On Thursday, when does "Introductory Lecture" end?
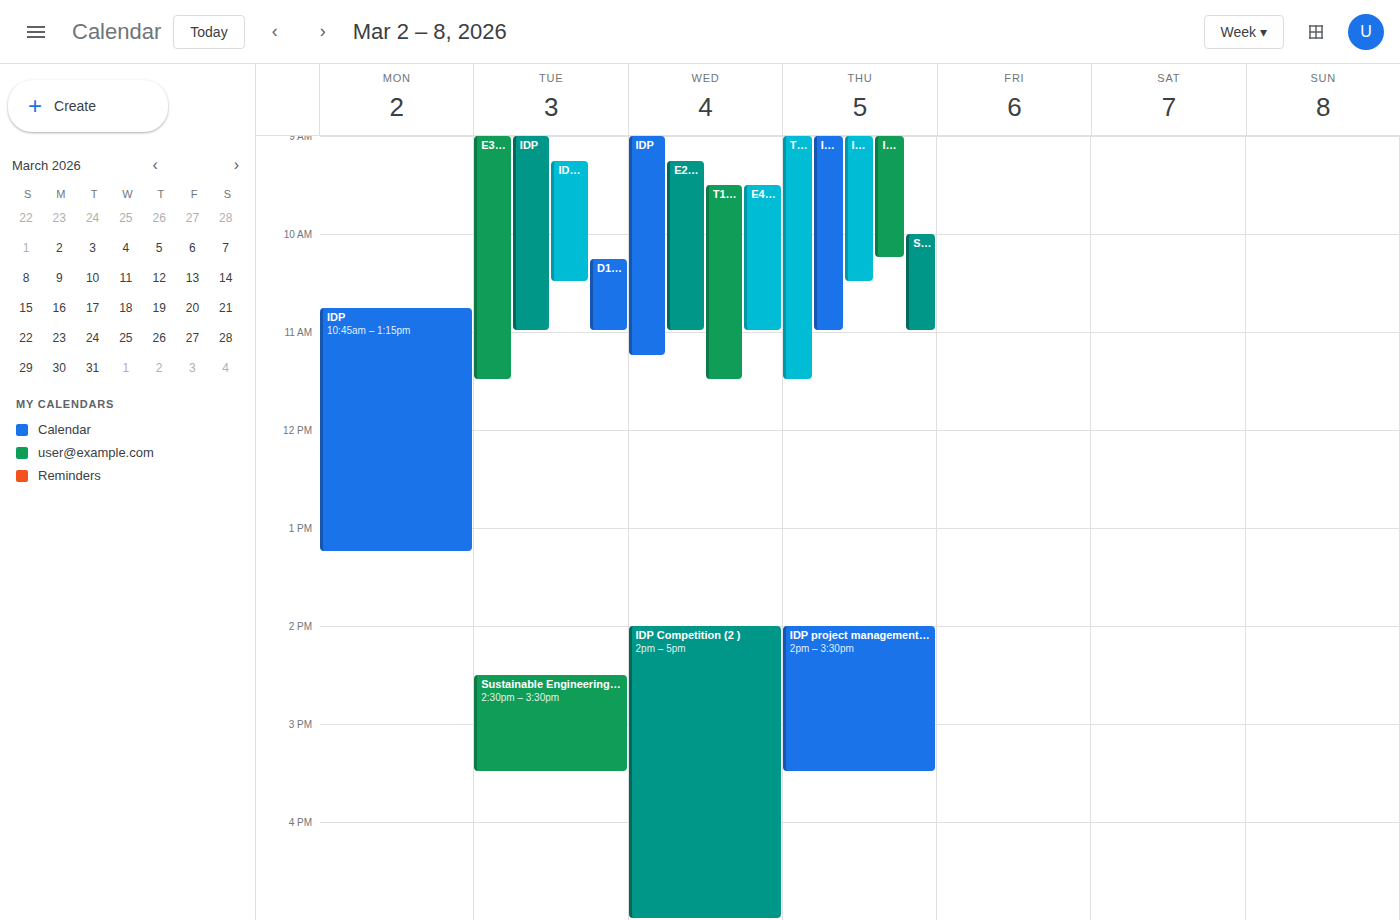
10:15 AM